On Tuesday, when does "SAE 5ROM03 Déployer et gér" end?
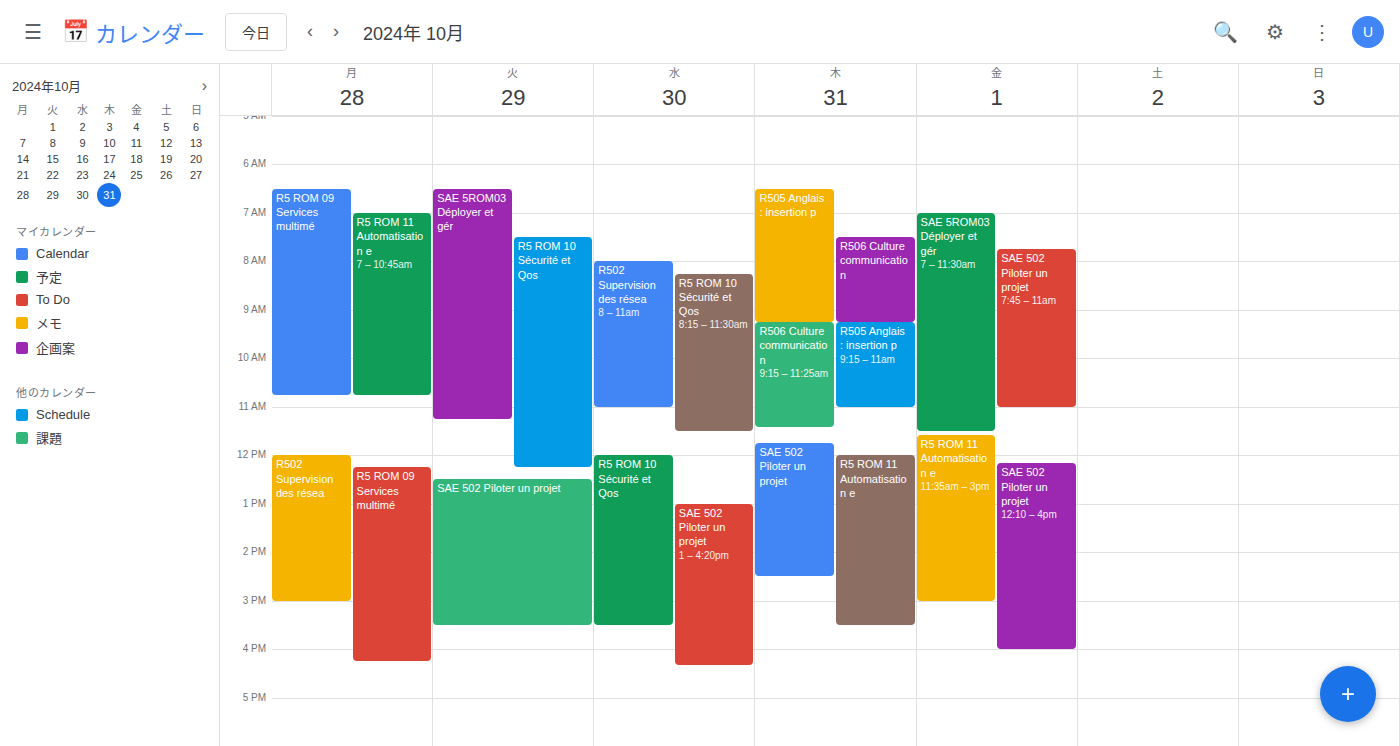
11:15 AM